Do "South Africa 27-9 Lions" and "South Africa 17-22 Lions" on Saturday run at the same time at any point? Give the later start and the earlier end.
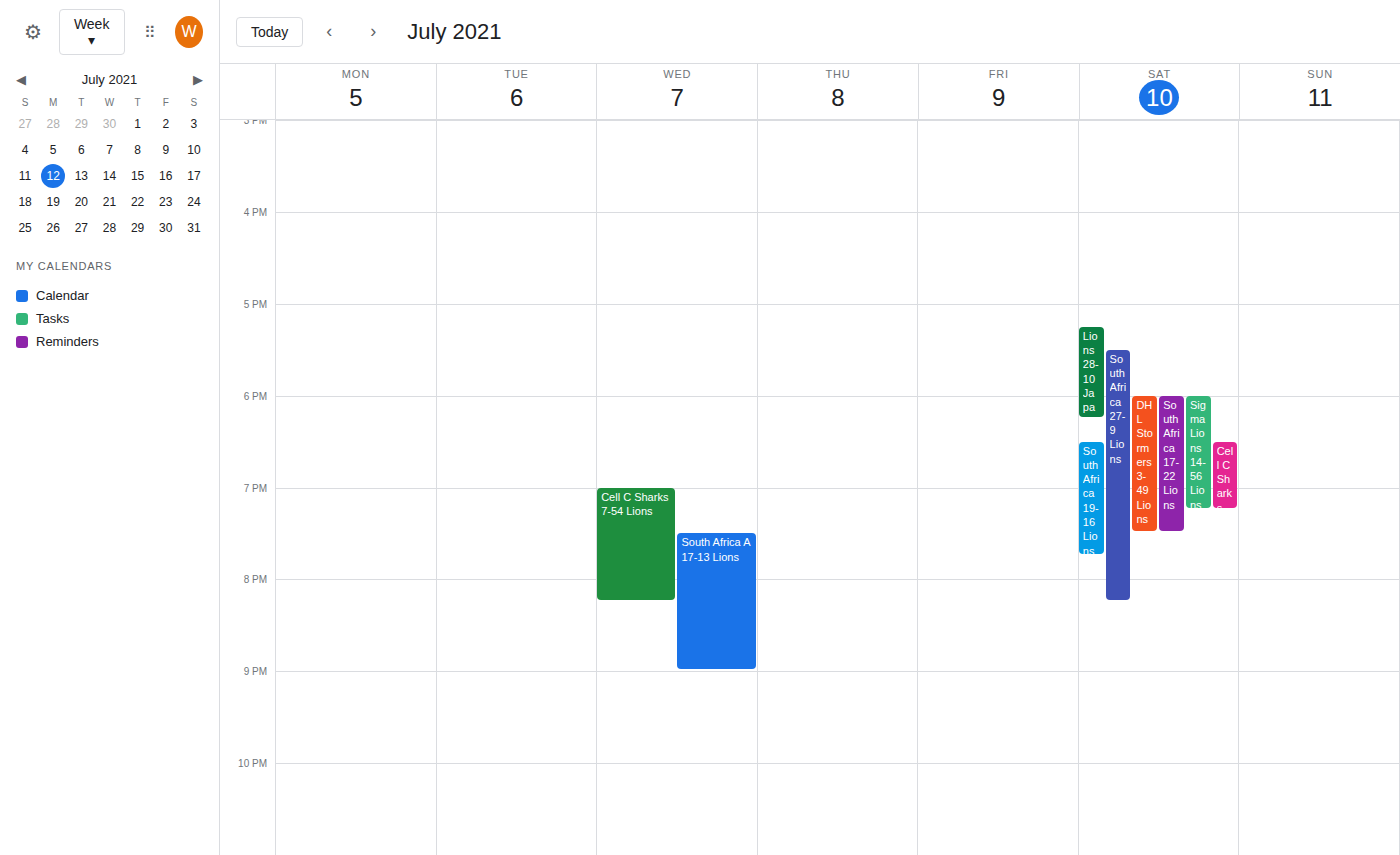
"South Africa 17-22 Lions" runs 6:00 PM to 7:30 PM, inside "South Africa 27-9 Lions" -- they overlap.